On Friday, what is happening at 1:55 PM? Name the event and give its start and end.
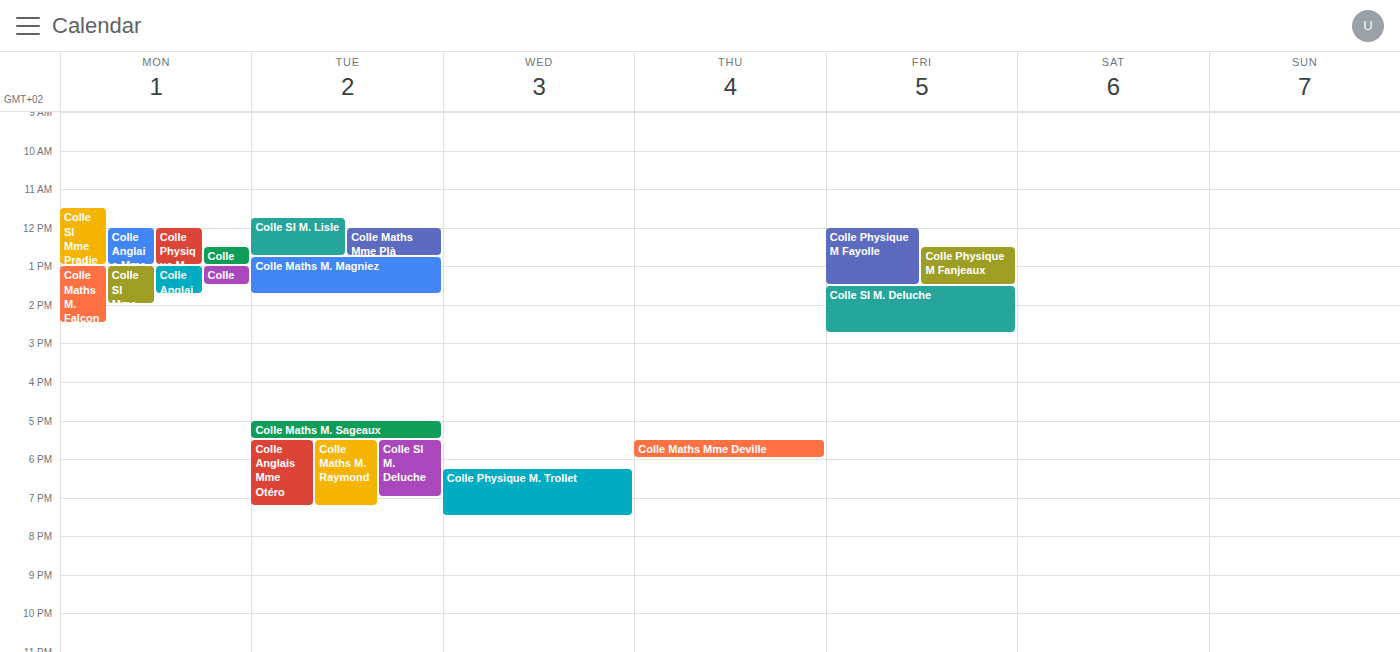
"Colle SI M. Deluche", 1:30 PM to 2:45 PM